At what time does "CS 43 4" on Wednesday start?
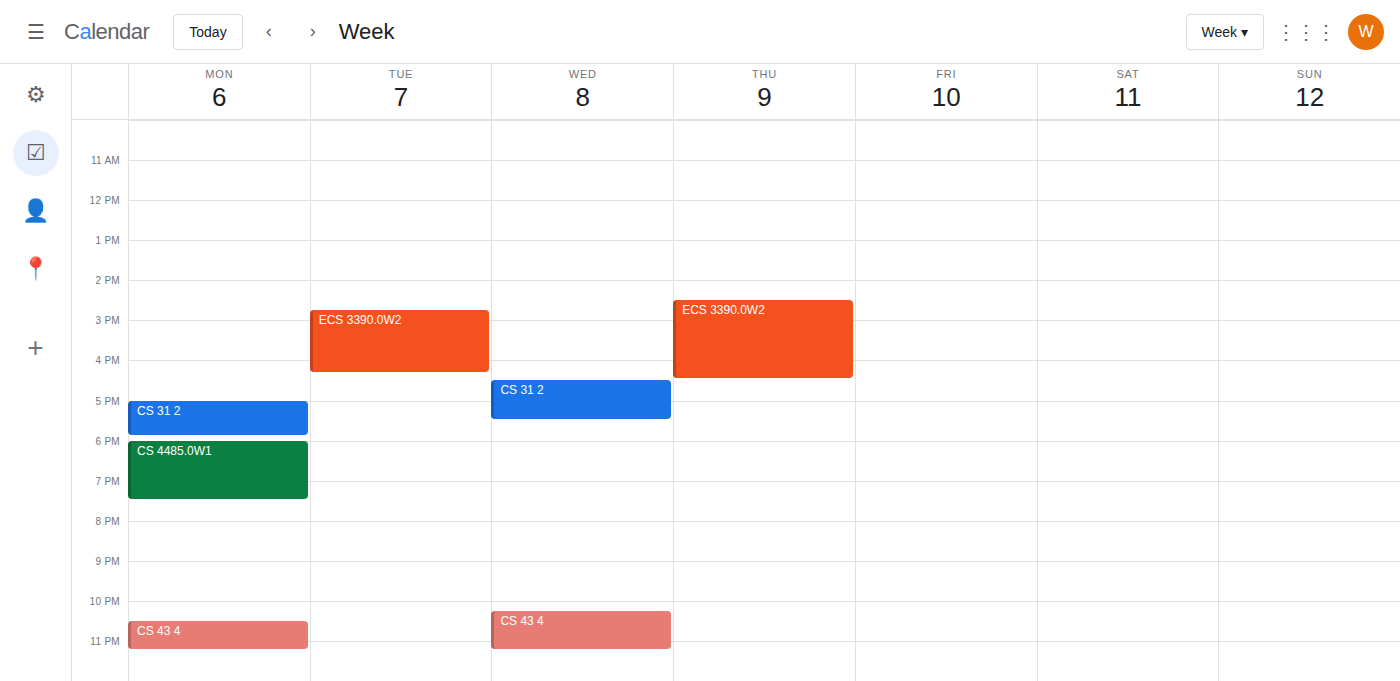
10:15 PM